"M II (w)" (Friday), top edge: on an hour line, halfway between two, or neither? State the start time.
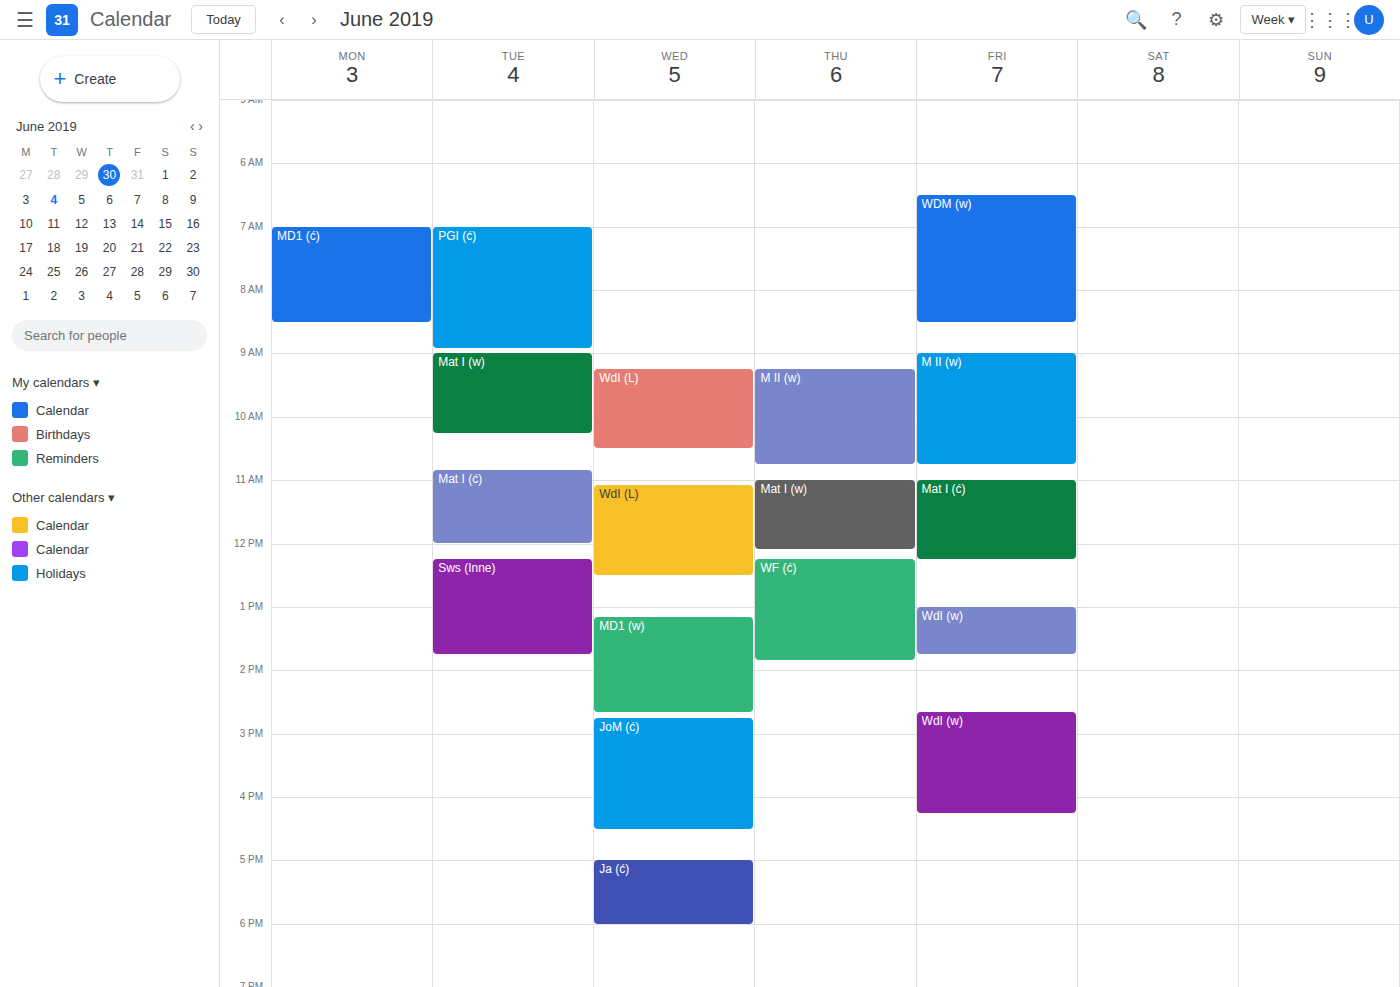
9:00 AM -- exactly on the 9 AM line.